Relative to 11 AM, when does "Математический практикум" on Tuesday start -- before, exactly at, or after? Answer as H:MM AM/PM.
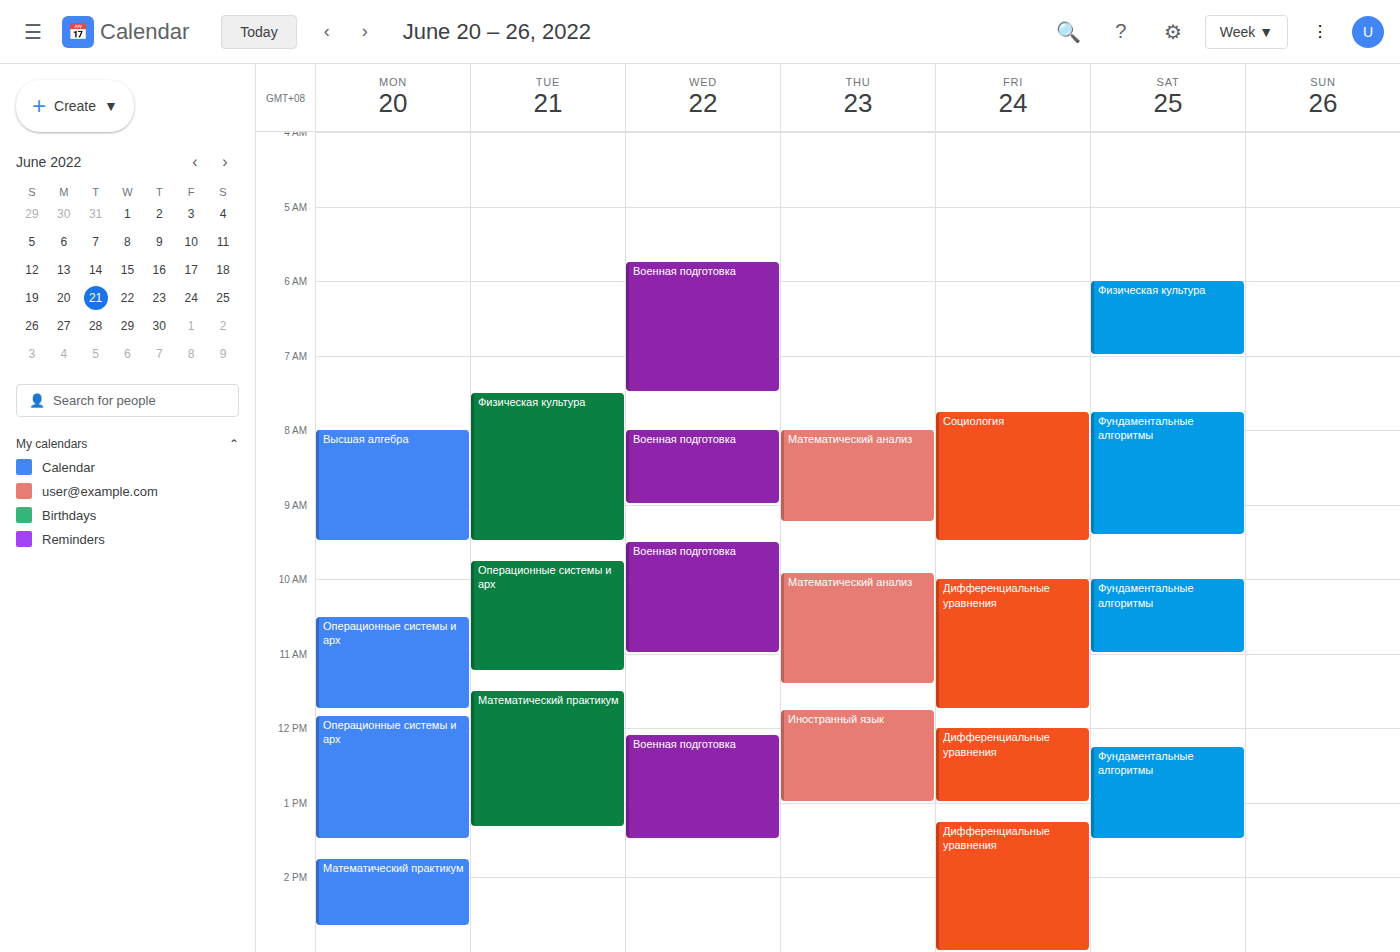
11:30 AM -- after 11 AM, 30 minutes below the 11 AM line.